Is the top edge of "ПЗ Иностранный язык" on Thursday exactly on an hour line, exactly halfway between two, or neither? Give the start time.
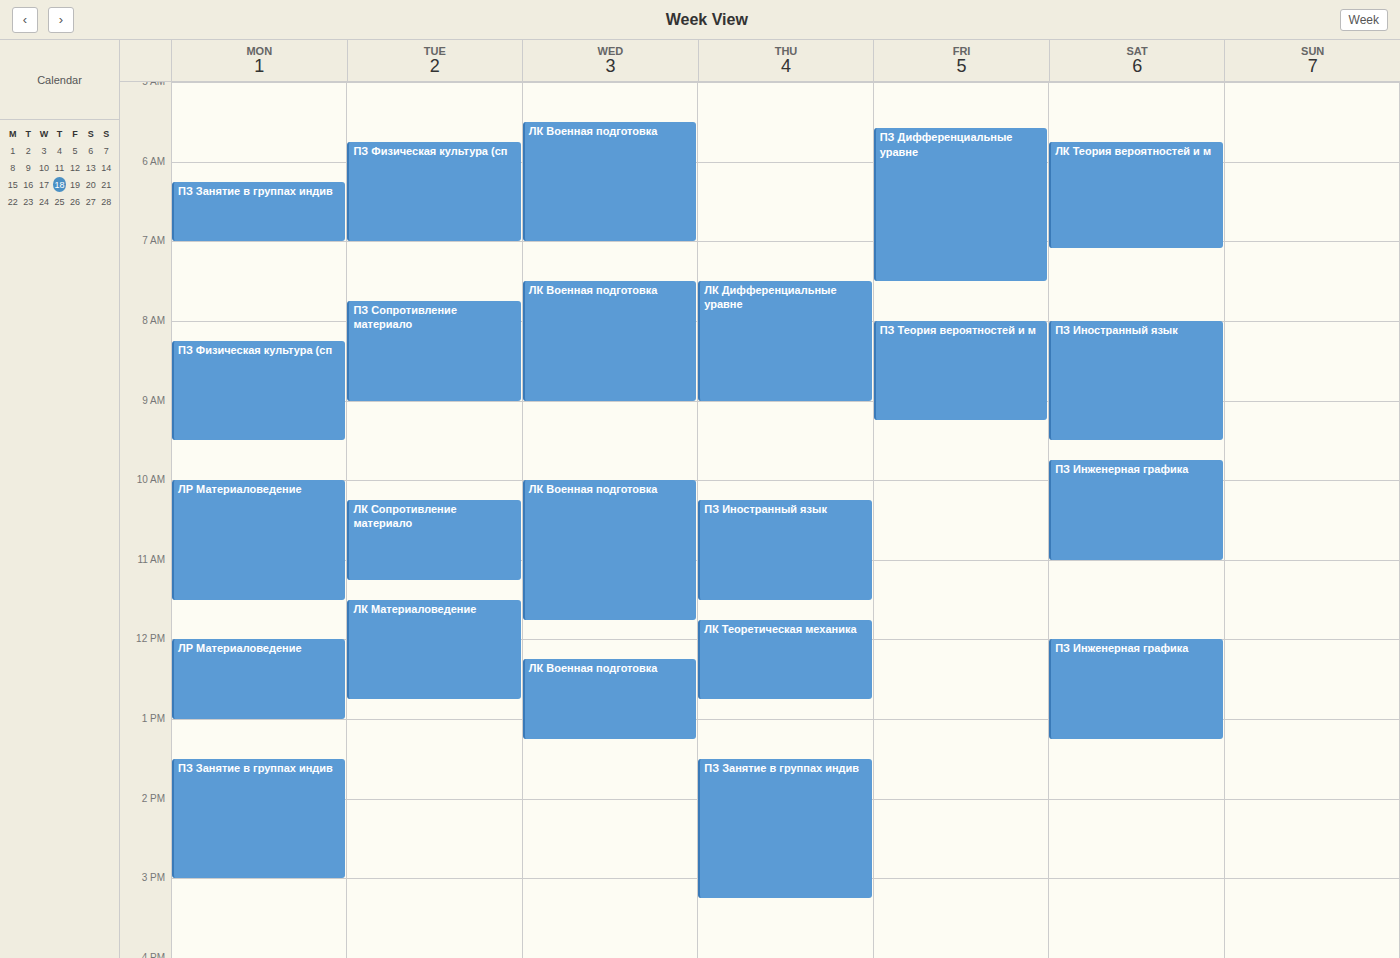
10:15 -- neither: a quarter of the way from the 10:00 line to the 11:00 line.